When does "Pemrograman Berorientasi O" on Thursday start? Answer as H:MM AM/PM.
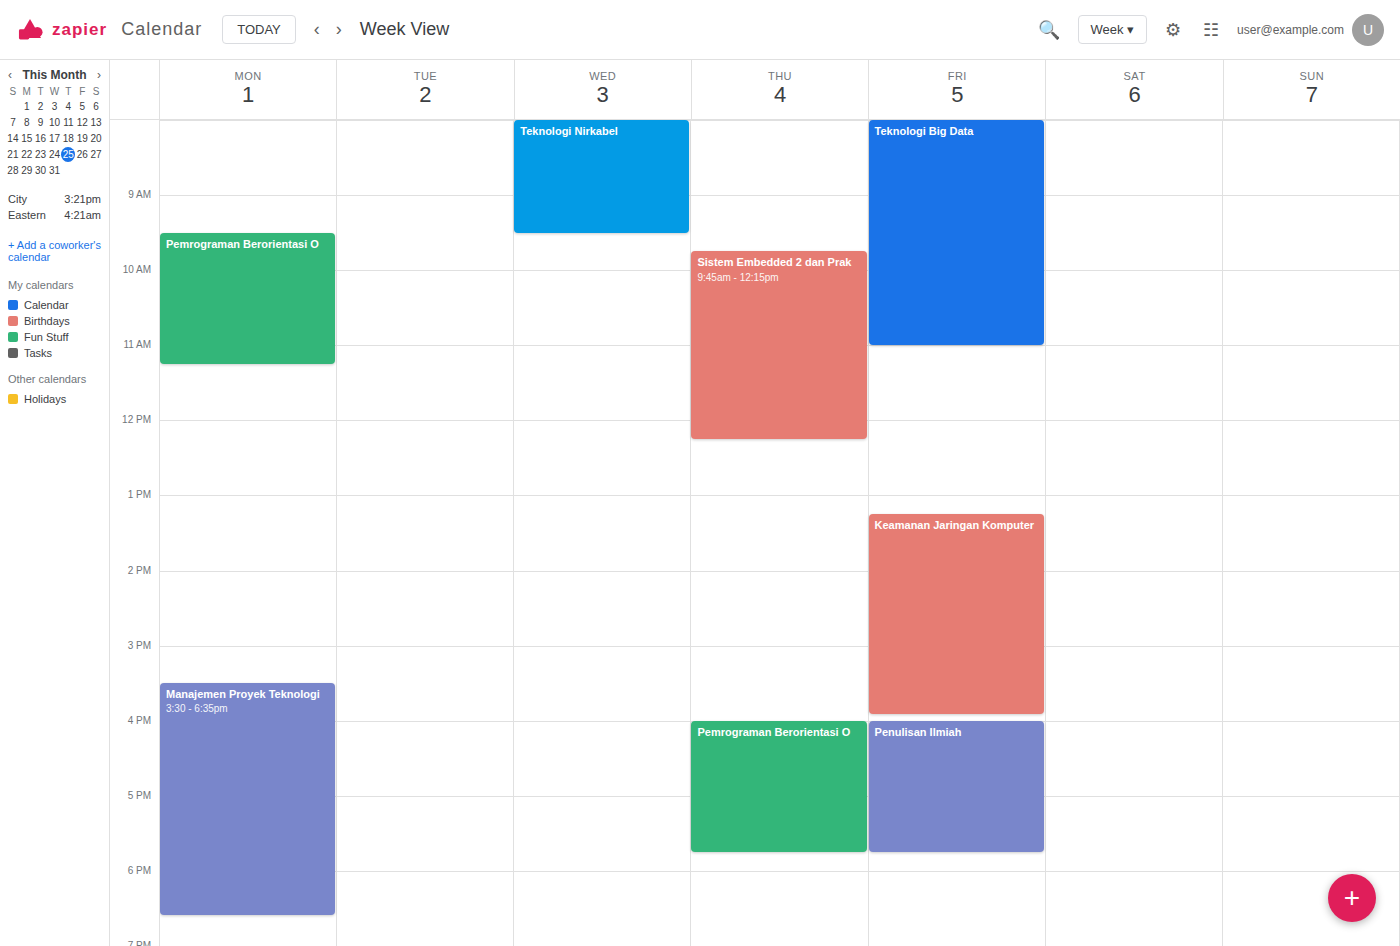
4:00 PM